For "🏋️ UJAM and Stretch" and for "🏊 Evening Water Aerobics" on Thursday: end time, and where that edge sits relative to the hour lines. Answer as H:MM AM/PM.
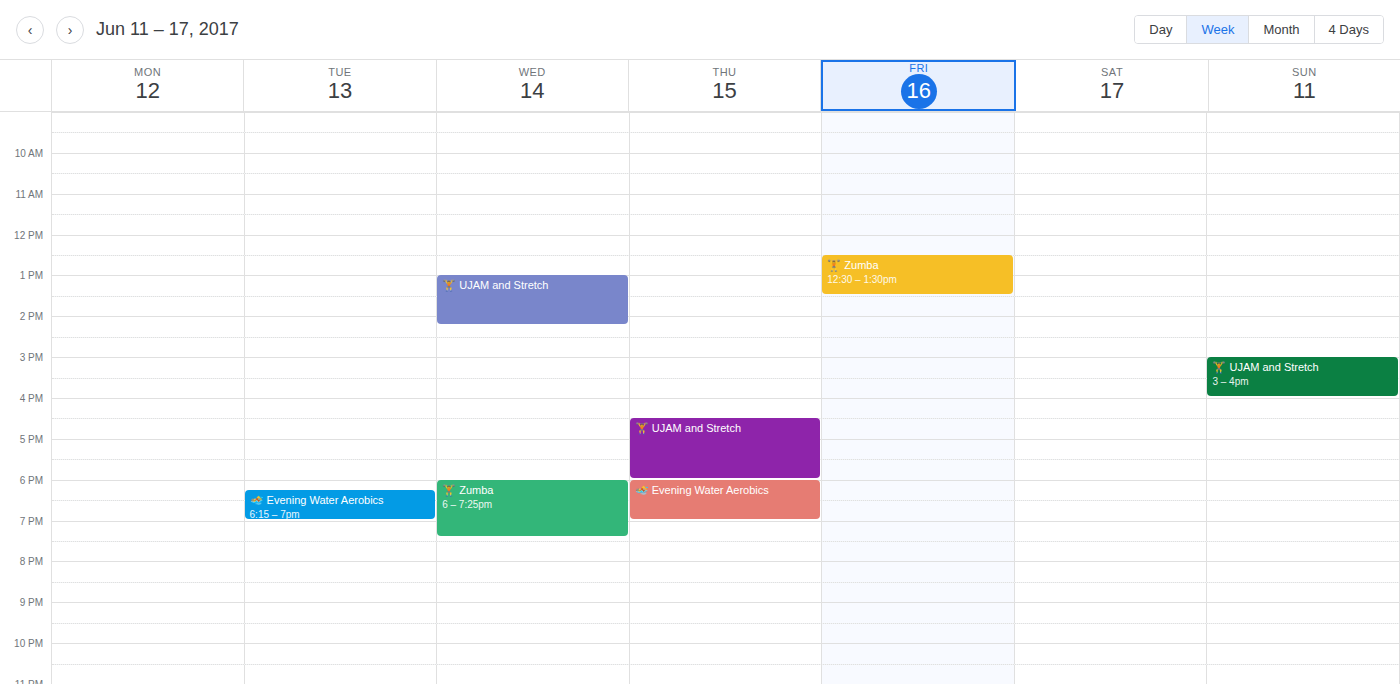
"🏋️ UJAM and Stretch": 6:00 PM, exactly on the 6 PM line. "🏊 Evening Water Aerobics": 7:00 PM, exactly on the 7 PM line.